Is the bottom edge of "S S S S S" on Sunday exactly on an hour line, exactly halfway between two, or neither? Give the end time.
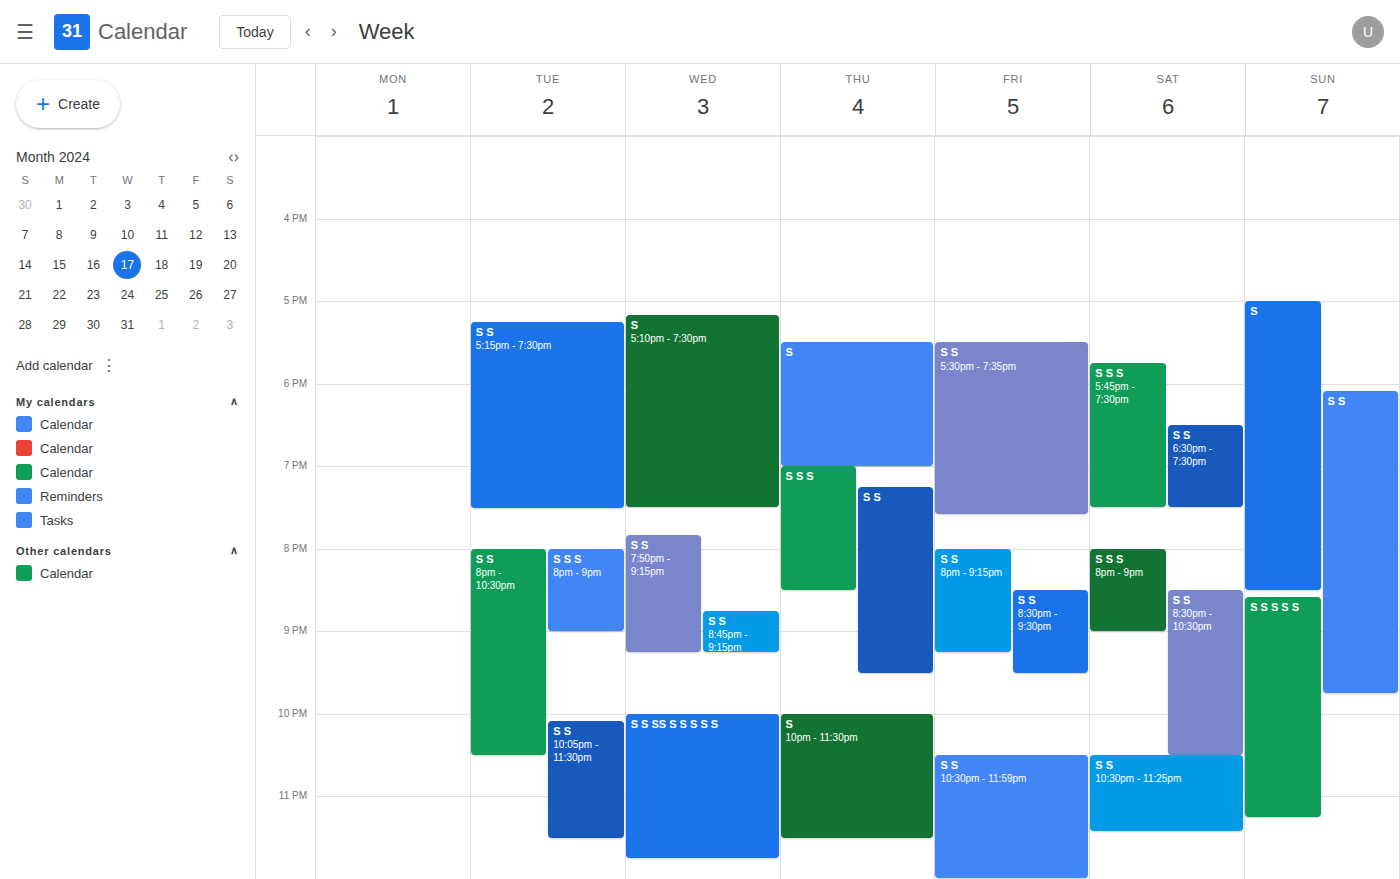
11:15 PM -- neither: a quarter of the way from the 11 PM line to the 12 AM line.